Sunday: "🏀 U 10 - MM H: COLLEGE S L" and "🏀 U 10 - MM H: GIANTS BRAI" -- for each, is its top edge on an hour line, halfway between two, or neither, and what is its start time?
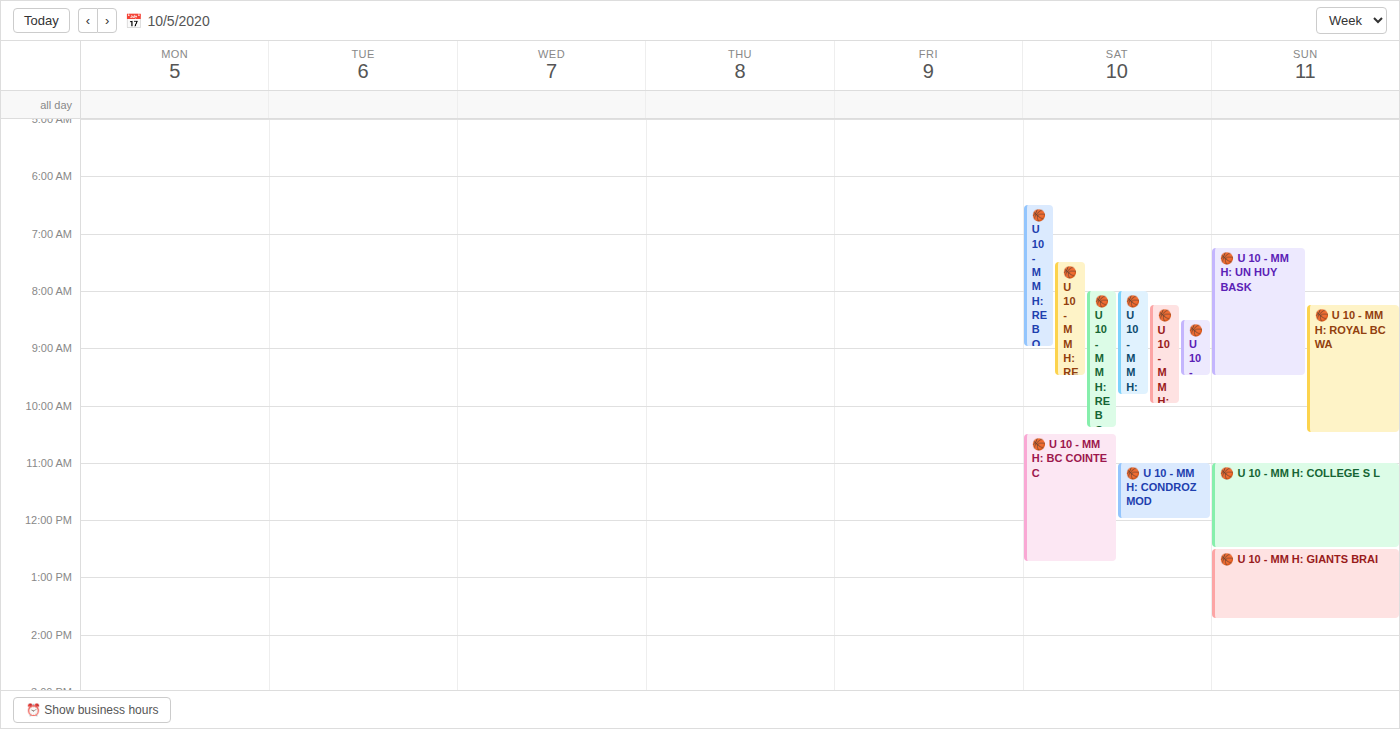
"🏀 U 10 - MM H: COLLEGE S L": 11:00 AM, exactly on the 11 AM line. "🏀 U 10 - MM H: GIANTS BRAI": 12:30 PM, halfway between the 12 PM and 1 PM lines.